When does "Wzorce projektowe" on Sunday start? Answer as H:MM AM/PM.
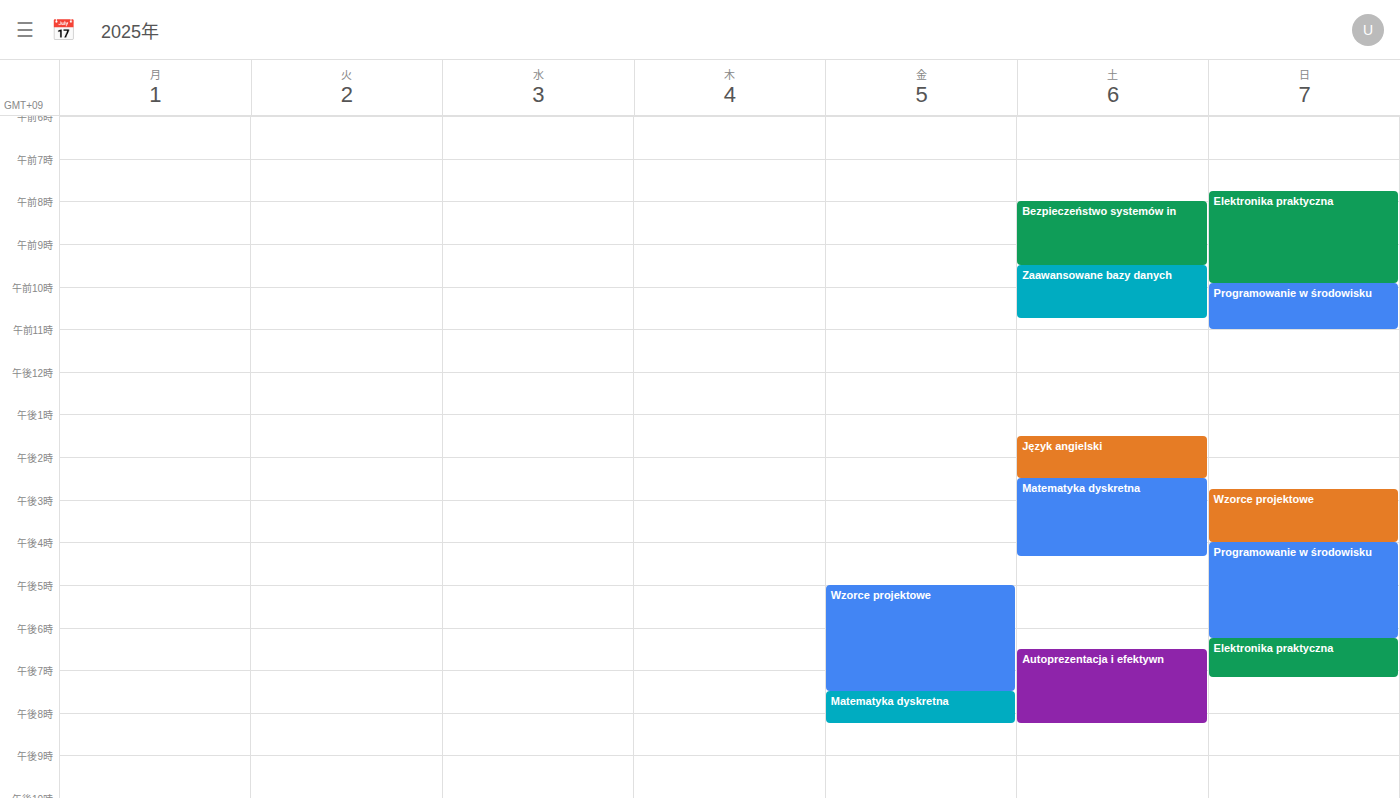
2:45 PM